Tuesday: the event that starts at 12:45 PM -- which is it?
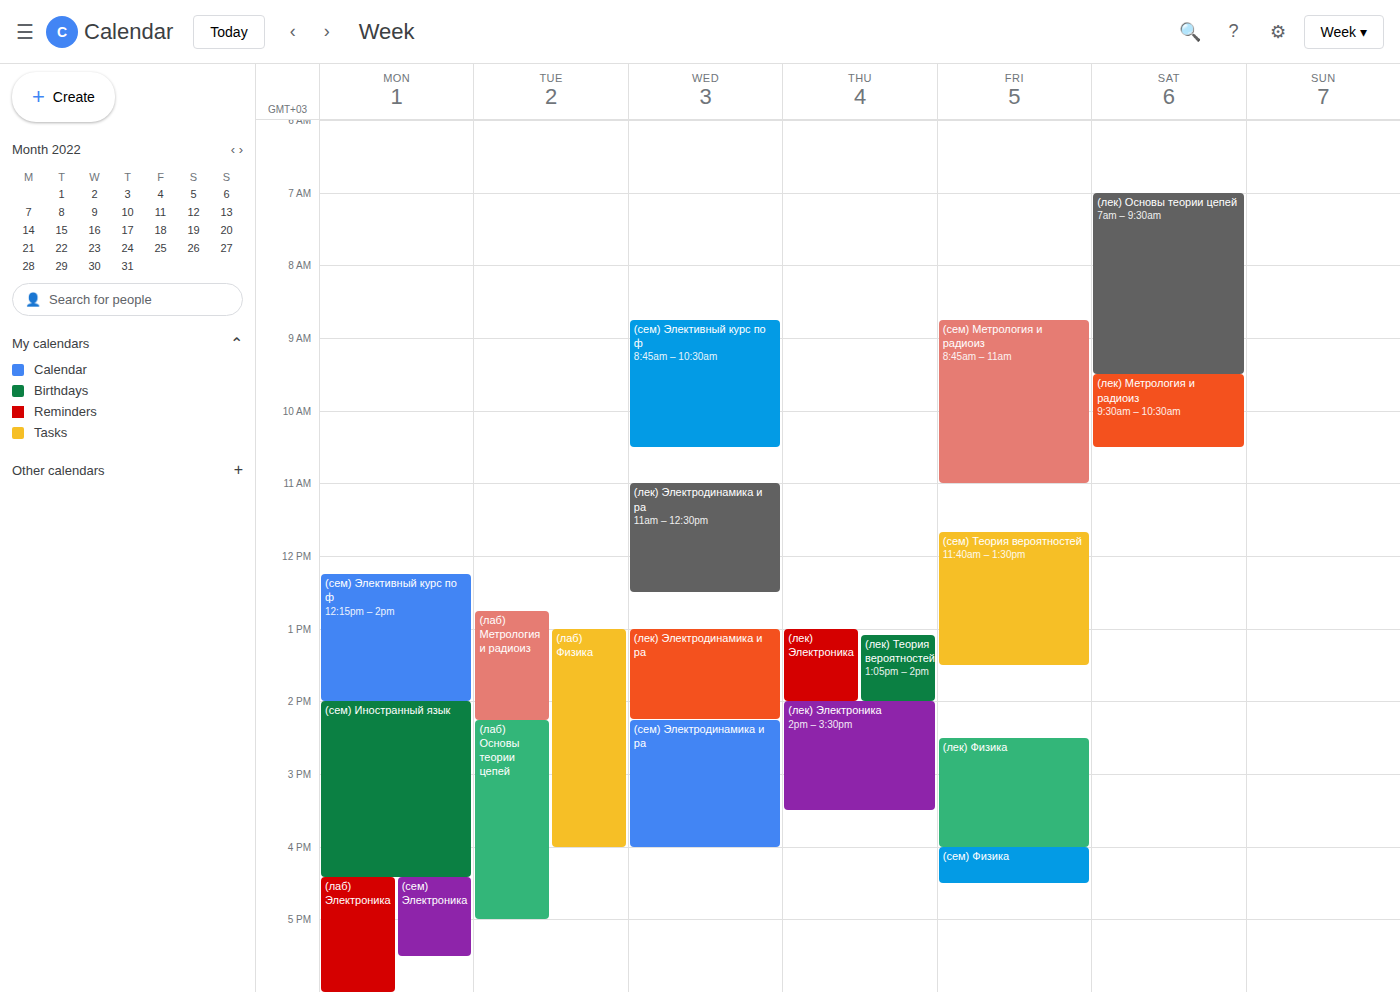
"(лаб) Метрология и радиоиз"